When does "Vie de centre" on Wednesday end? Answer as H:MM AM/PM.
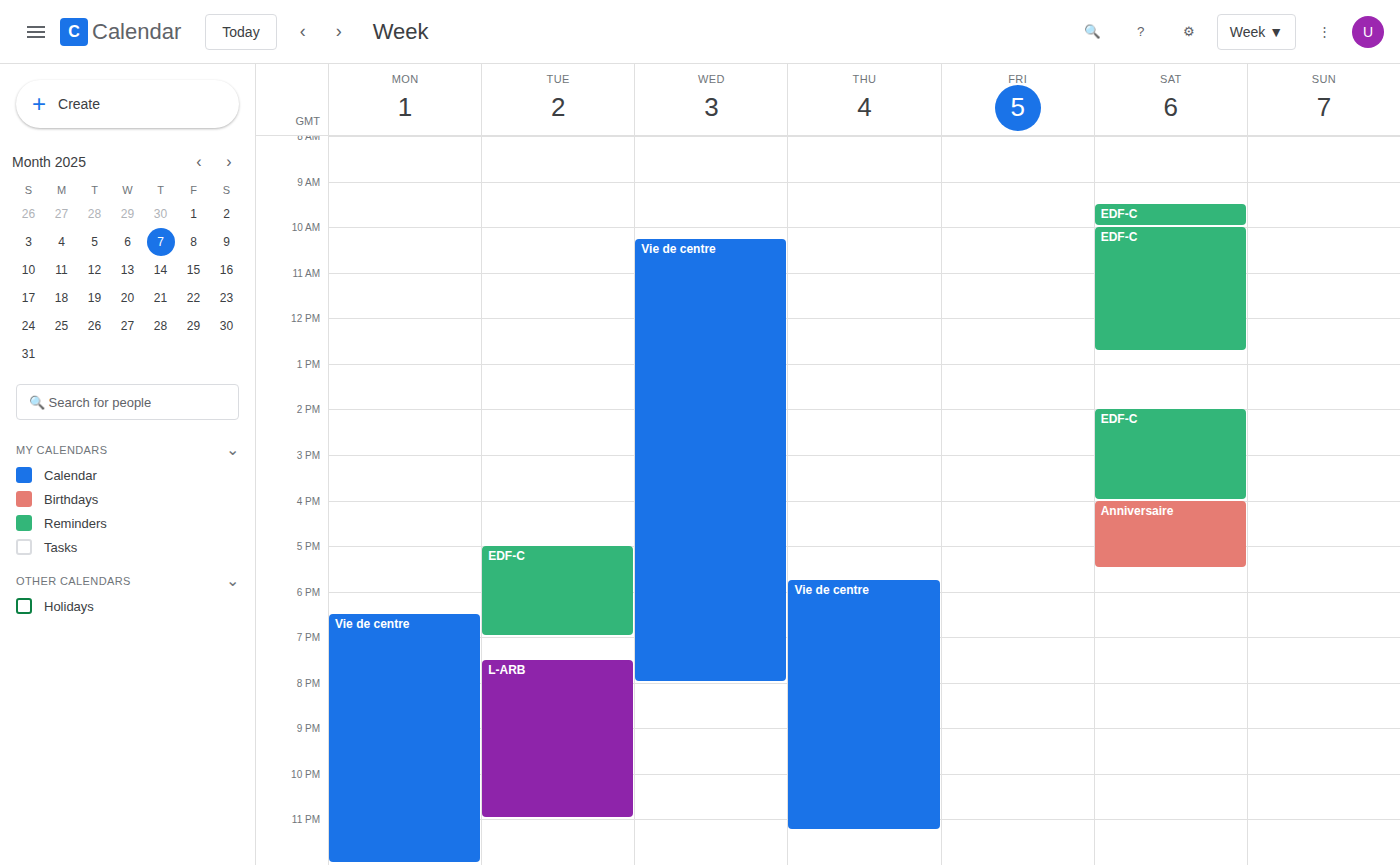
8:00 PM